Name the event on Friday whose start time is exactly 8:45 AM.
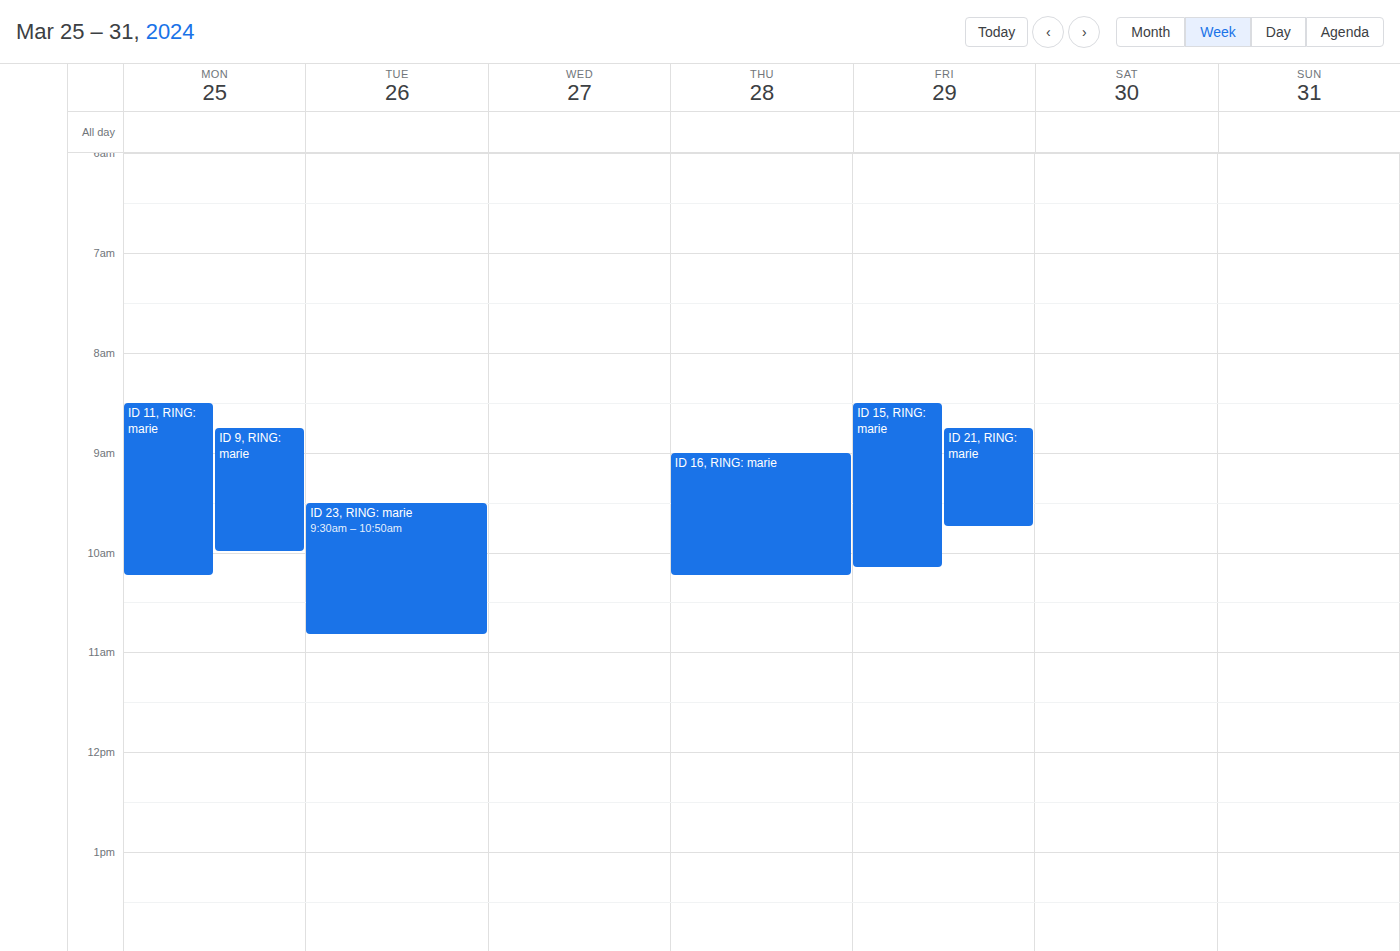
"ID 21, RING: marie"